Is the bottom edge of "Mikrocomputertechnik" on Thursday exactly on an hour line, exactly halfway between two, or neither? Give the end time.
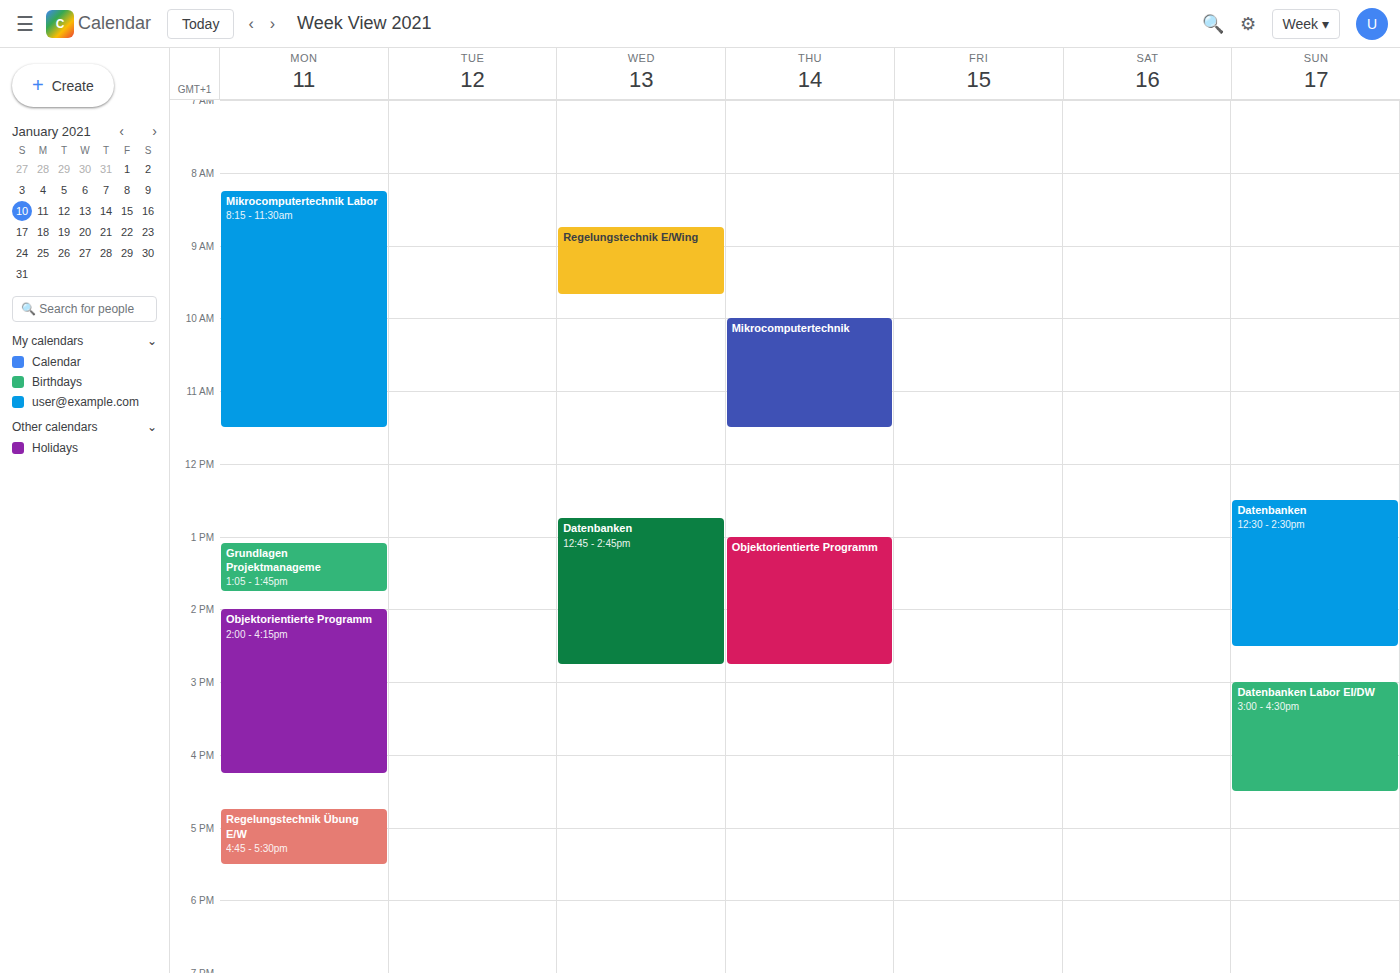
11:30 AM -- halfway between the 11 AM and 12 PM lines.